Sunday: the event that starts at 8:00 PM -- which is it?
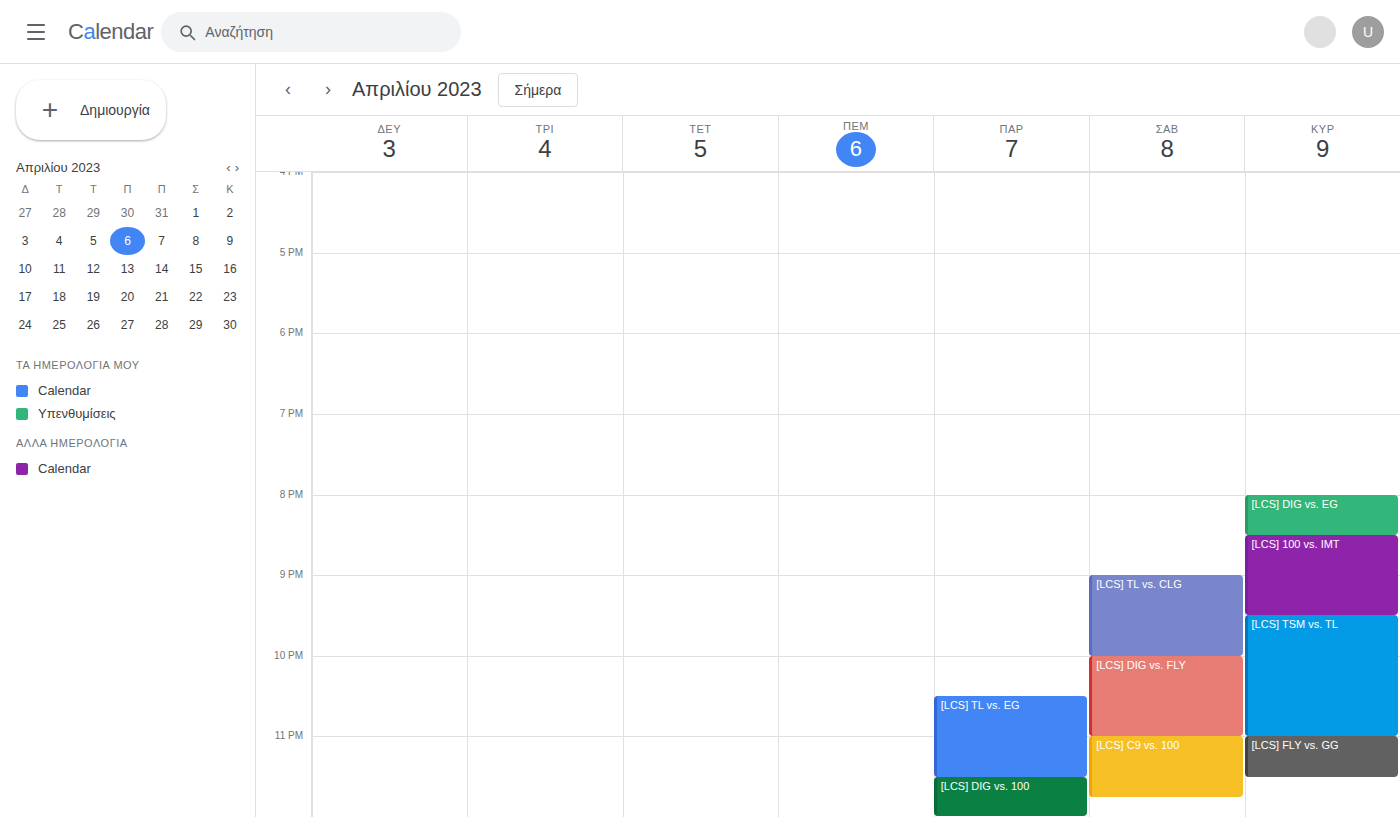
"[LCS] DIG vs. EG"